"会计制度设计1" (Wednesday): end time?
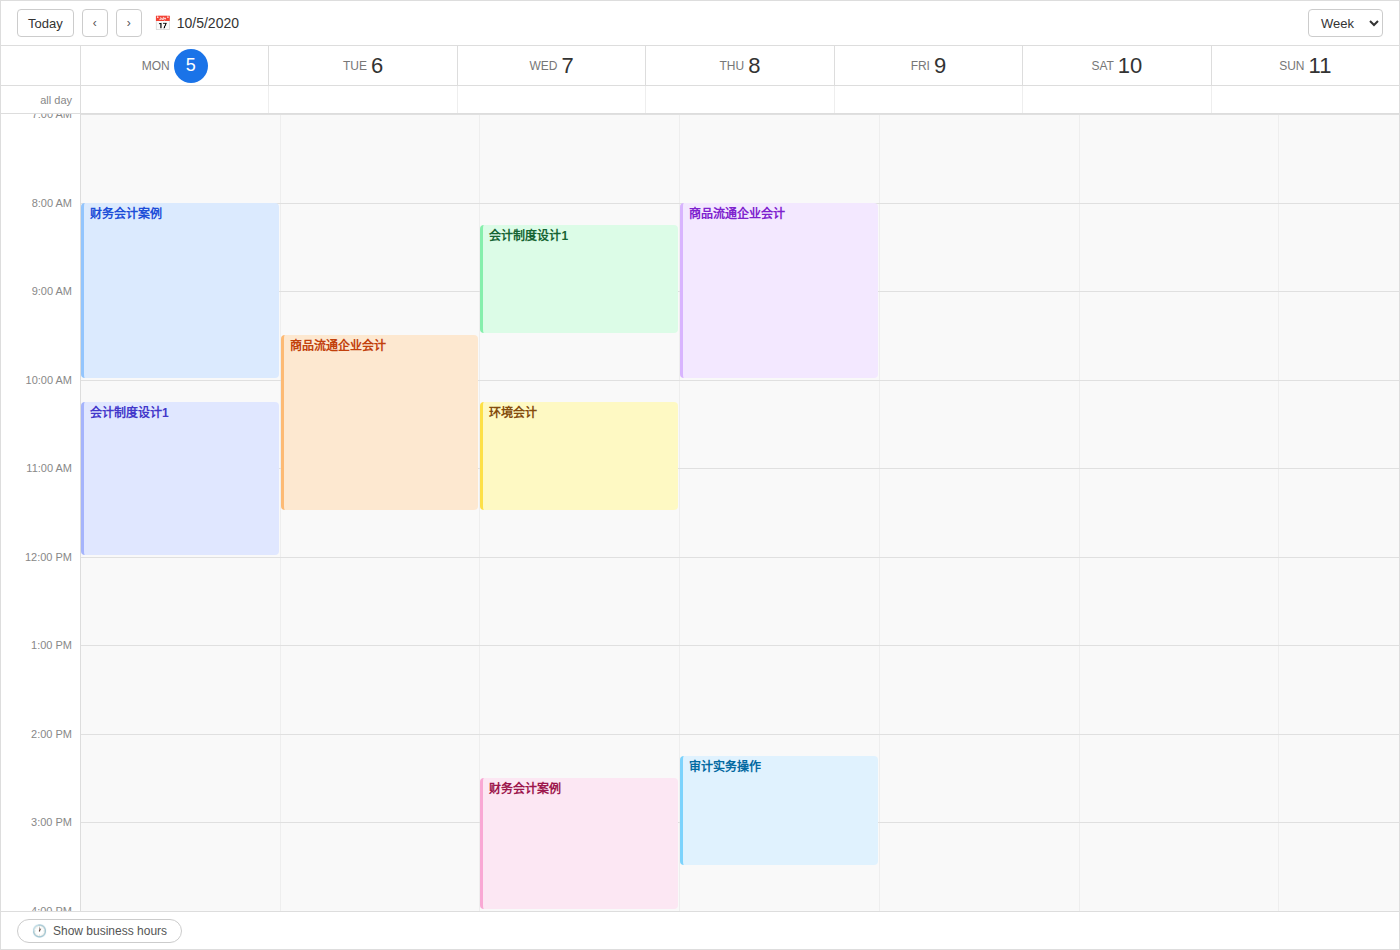
9:30 AM